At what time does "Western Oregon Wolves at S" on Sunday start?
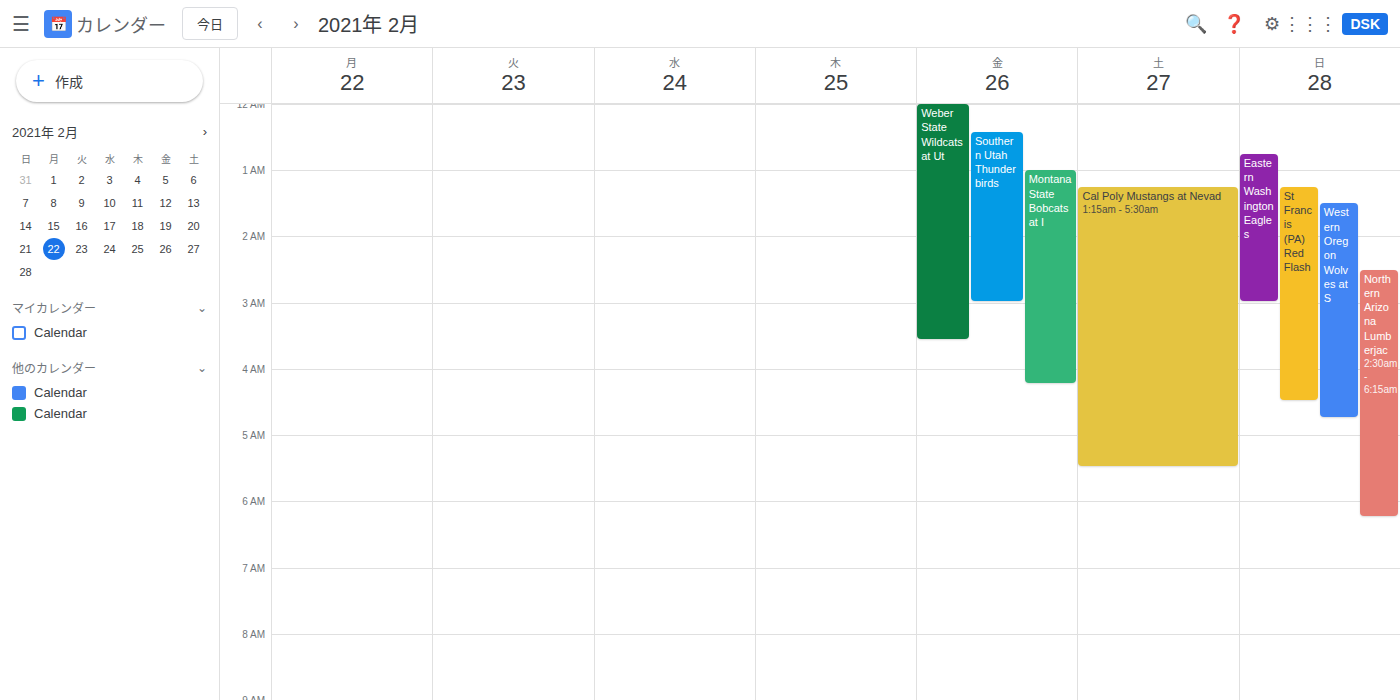
1:30 AM